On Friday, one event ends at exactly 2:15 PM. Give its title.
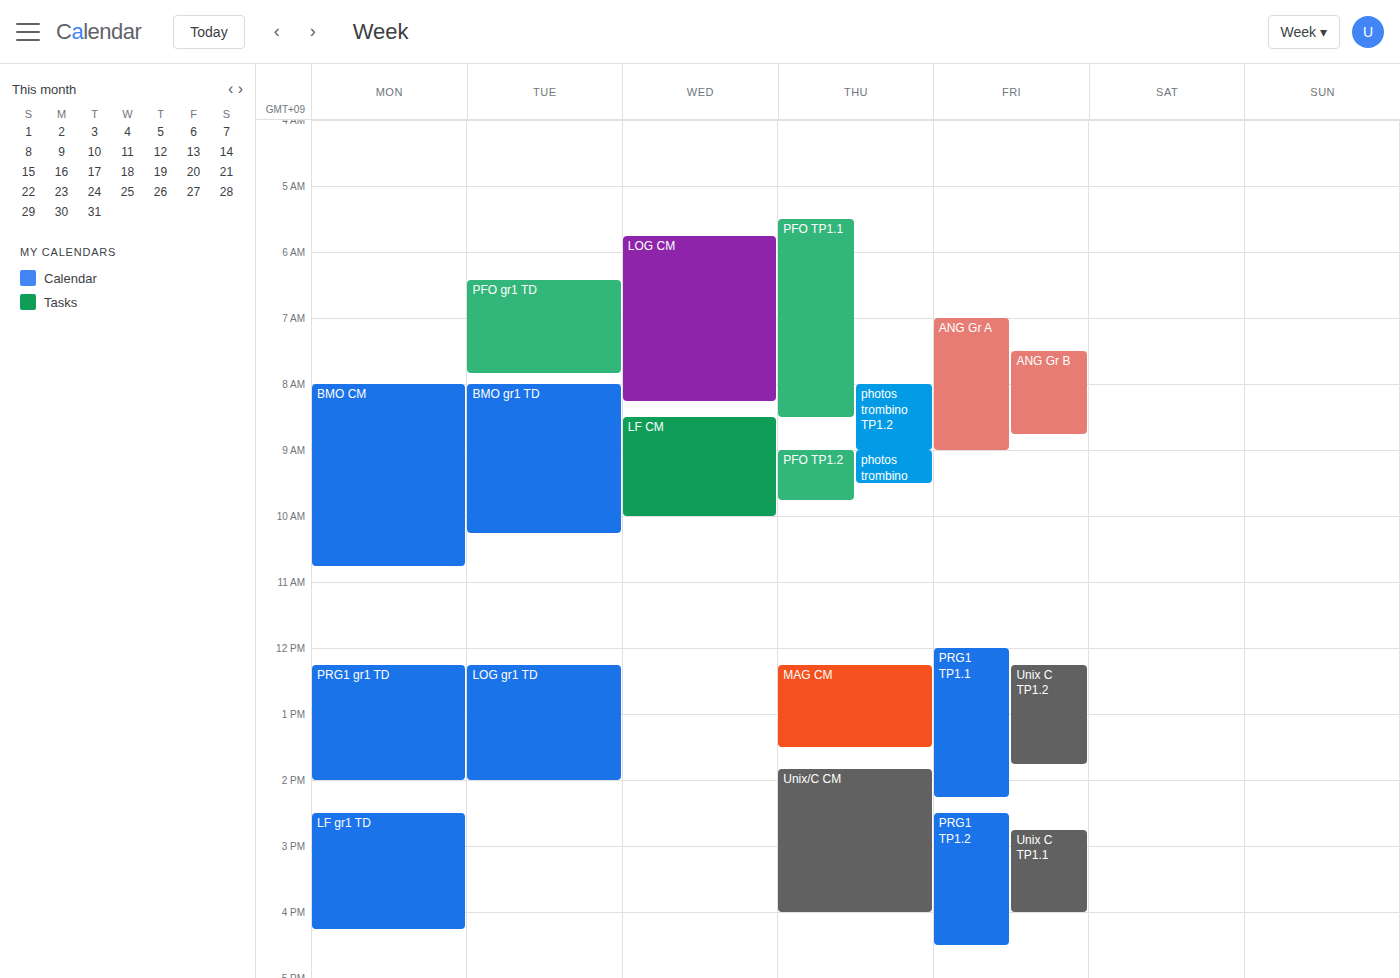
"PRG1 TP1.1"